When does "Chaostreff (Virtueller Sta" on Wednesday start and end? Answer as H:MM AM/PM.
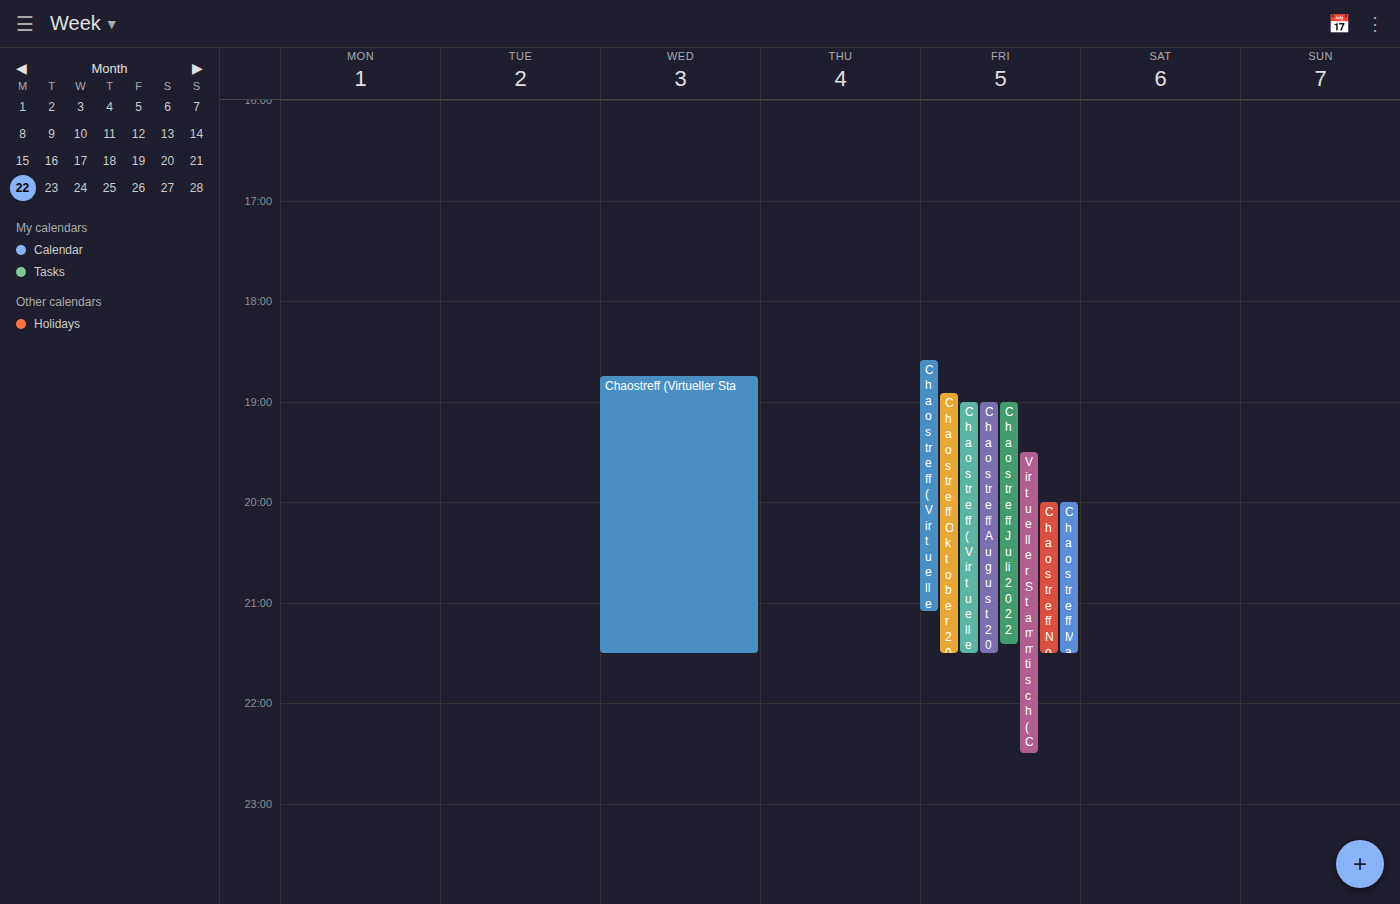
6:45 PM to 9:30 PM